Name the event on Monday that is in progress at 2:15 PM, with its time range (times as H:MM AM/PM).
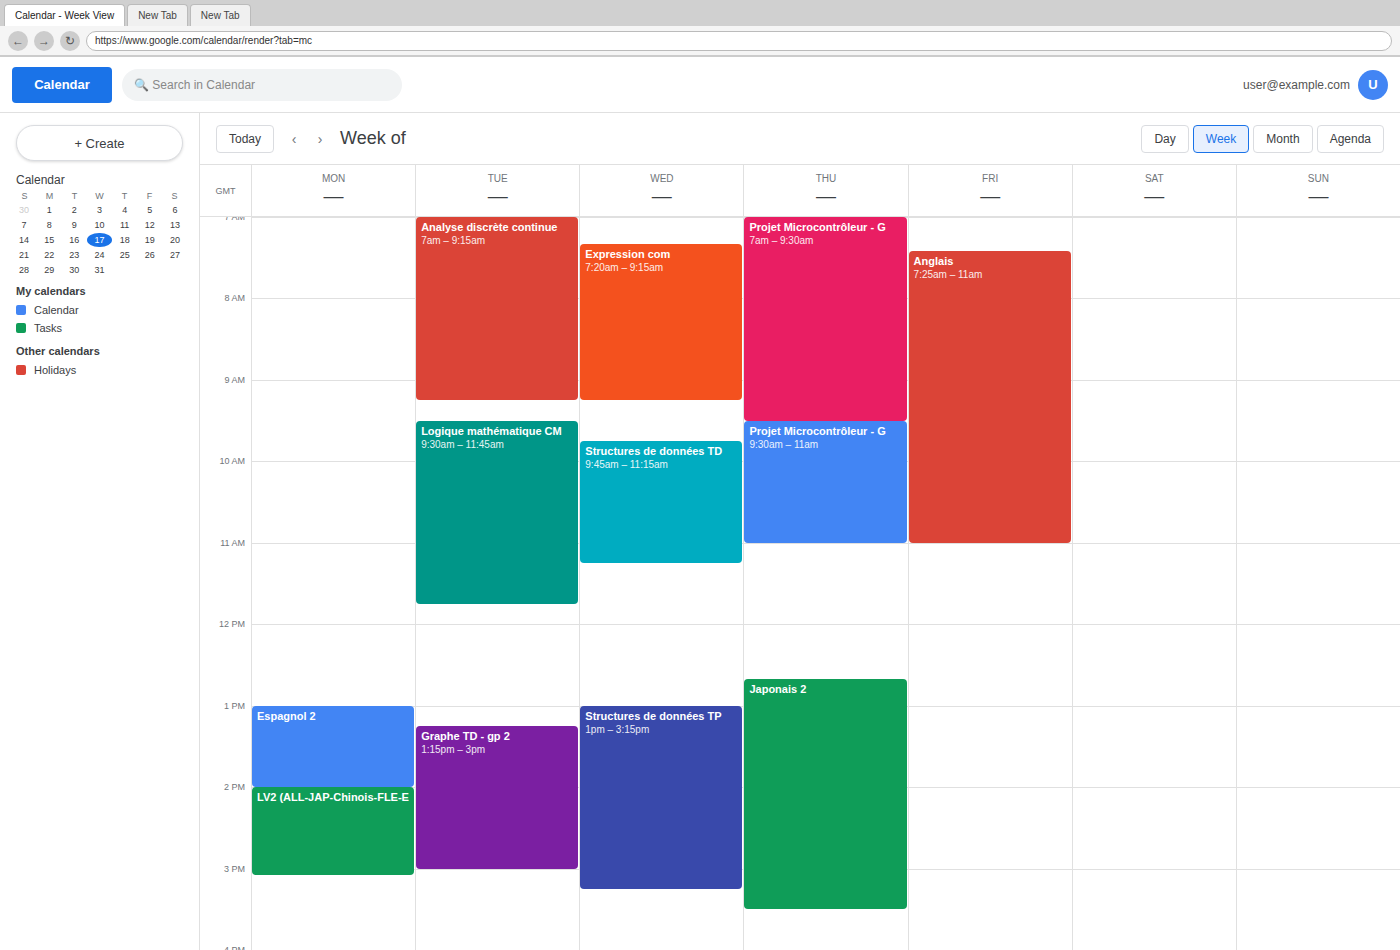
"LV2 (ALL-JAP-Chinois-FLE-E", 2:00 PM to 3:05 PM